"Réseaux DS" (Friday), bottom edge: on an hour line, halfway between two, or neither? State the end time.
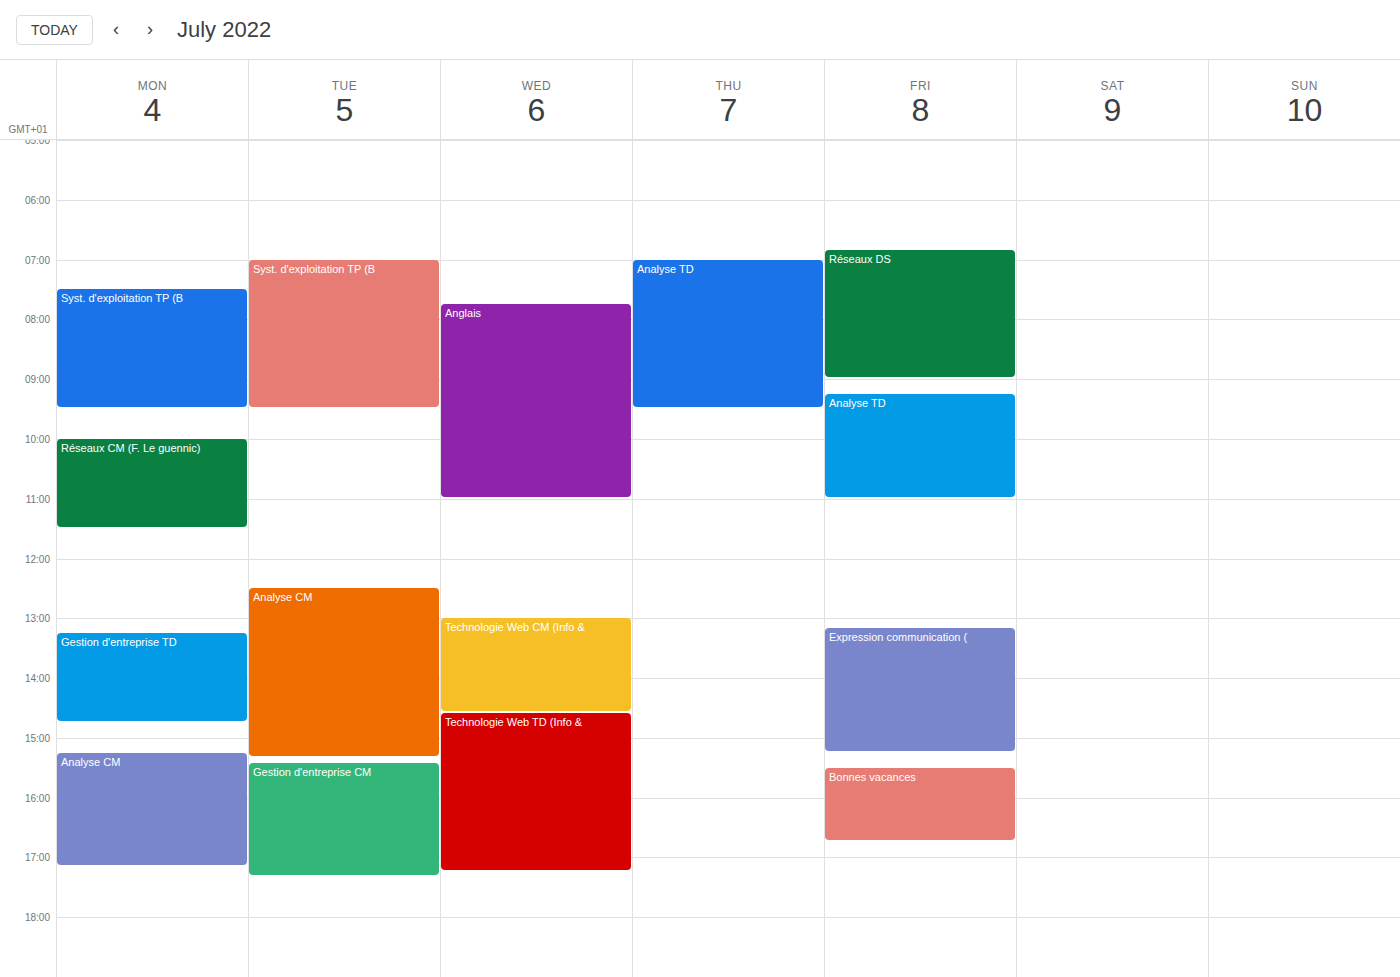
9:00 AM -- exactly on the 9 AM line.